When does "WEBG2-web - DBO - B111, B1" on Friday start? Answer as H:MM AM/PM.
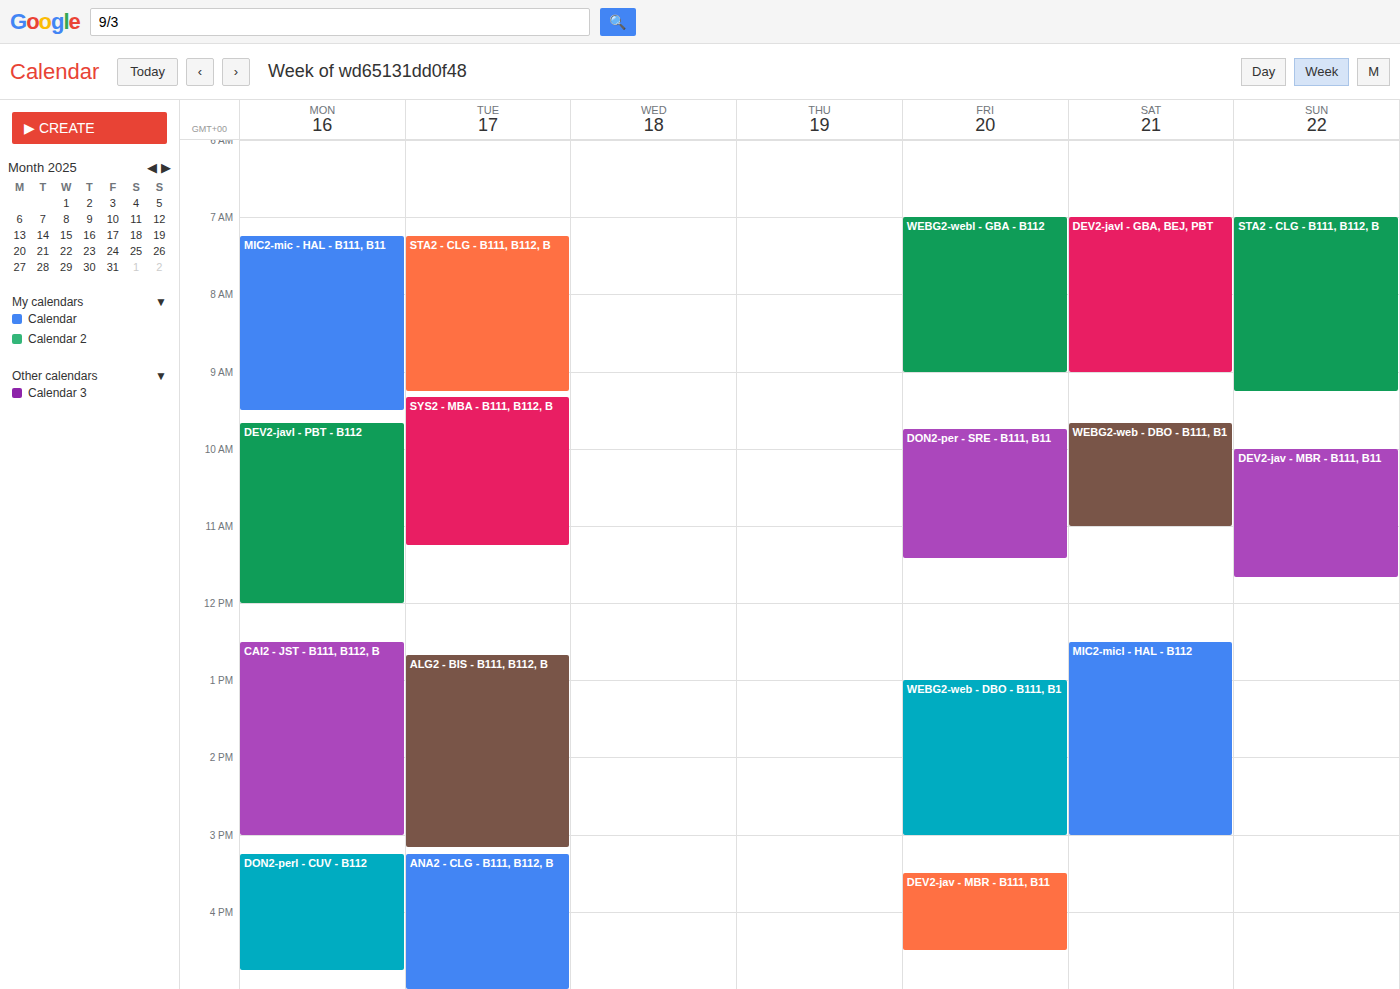
1:00 PM